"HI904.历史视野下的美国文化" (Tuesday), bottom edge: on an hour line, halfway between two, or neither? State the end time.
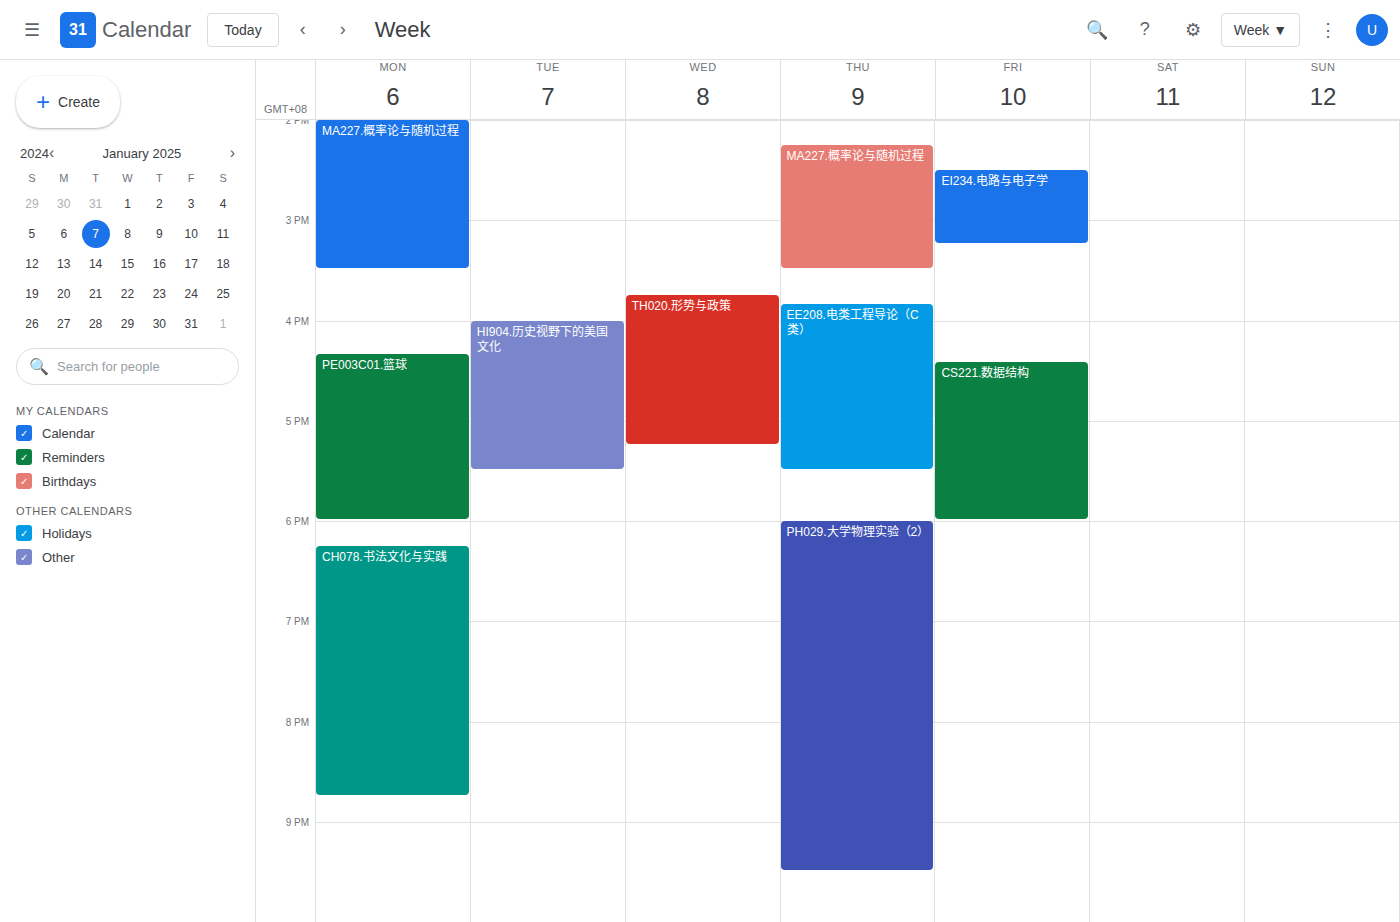
5:30 PM -- halfway between the 5 PM and 6 PM lines.